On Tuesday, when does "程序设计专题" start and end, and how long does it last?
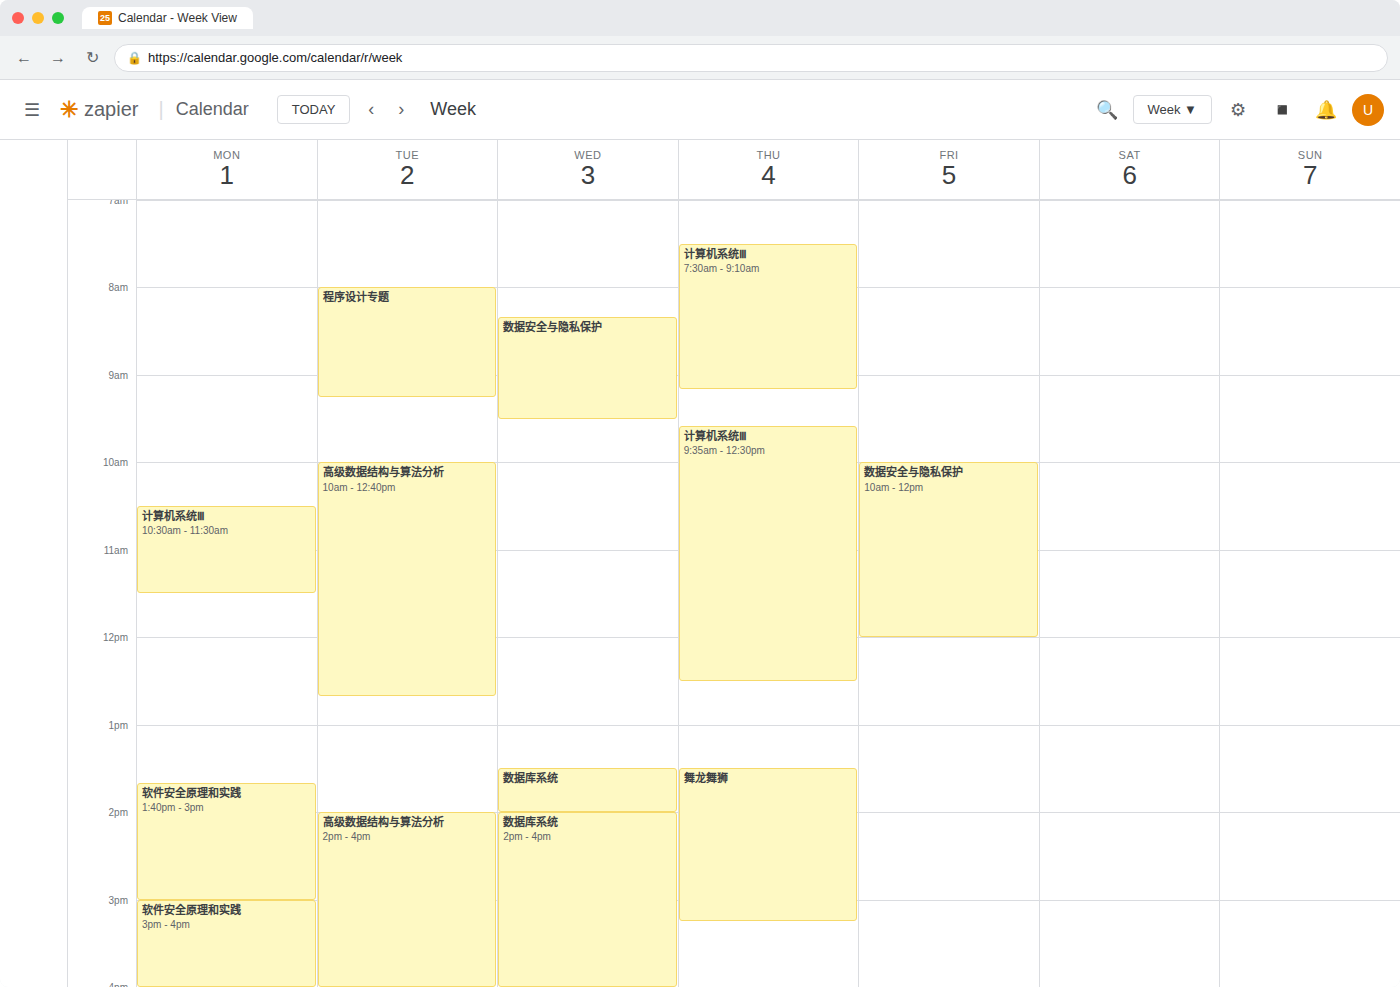
8:00 AM to 9:15 AM, 1 hour 15 minutes